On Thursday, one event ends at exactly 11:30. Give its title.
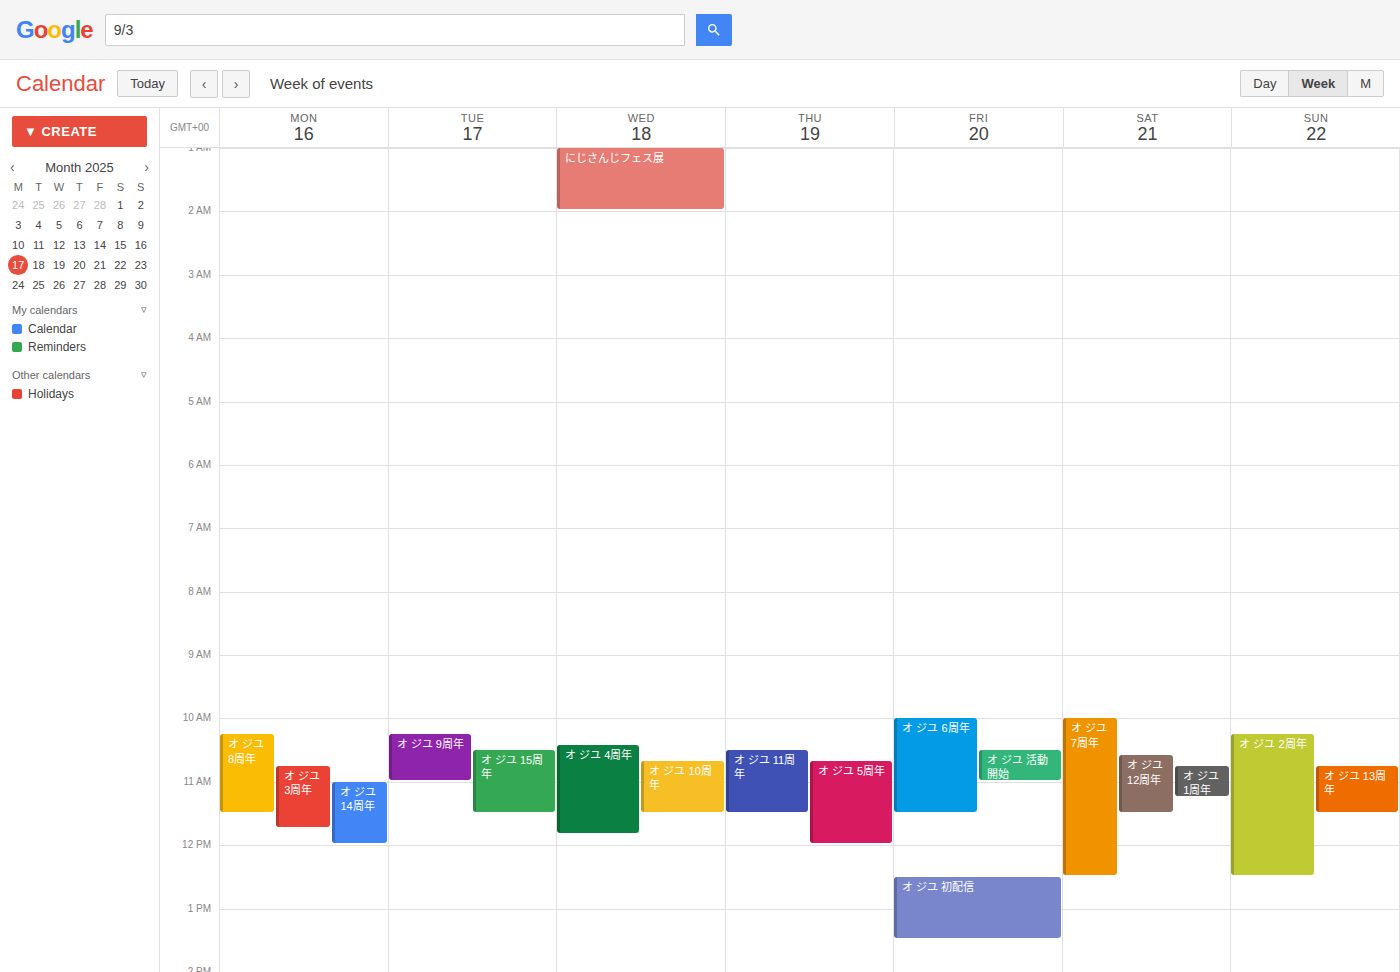
"オ ジユ 11周年"